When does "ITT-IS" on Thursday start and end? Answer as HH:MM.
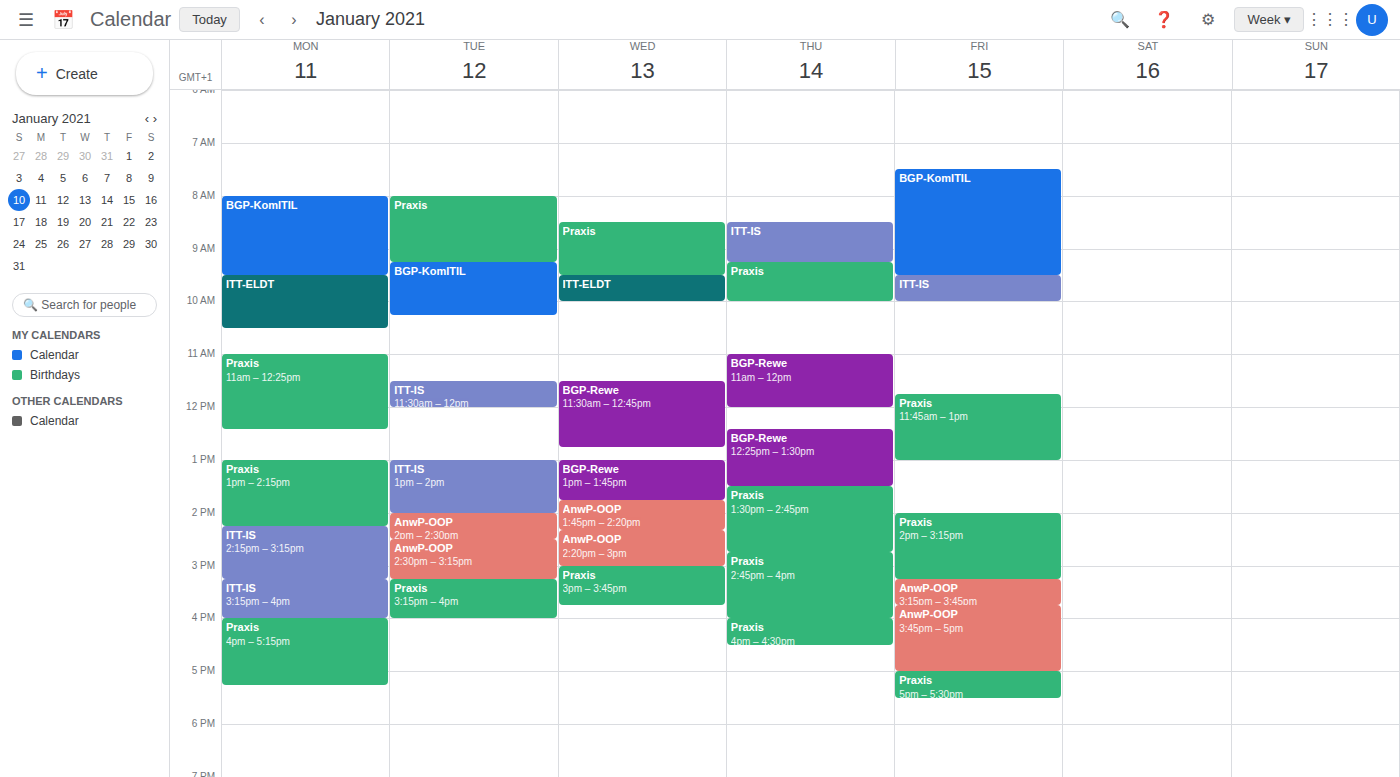
08:30 to 09:15